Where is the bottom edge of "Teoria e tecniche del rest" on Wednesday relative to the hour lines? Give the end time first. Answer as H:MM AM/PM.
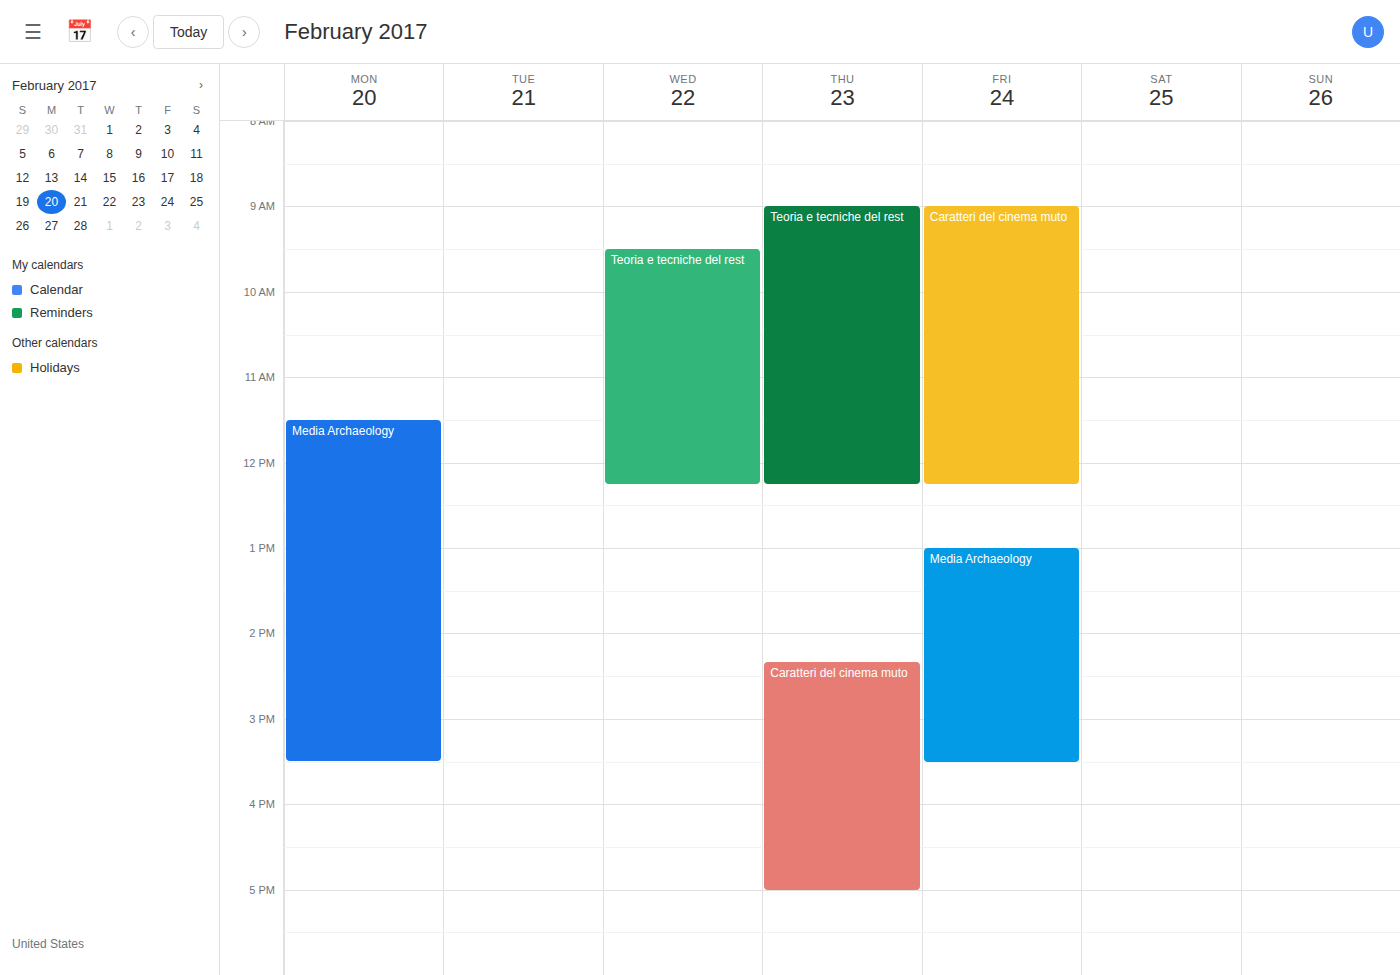
12:15 PM -- neither: a quarter of the way from the 12 PM line to the 1 PM line.